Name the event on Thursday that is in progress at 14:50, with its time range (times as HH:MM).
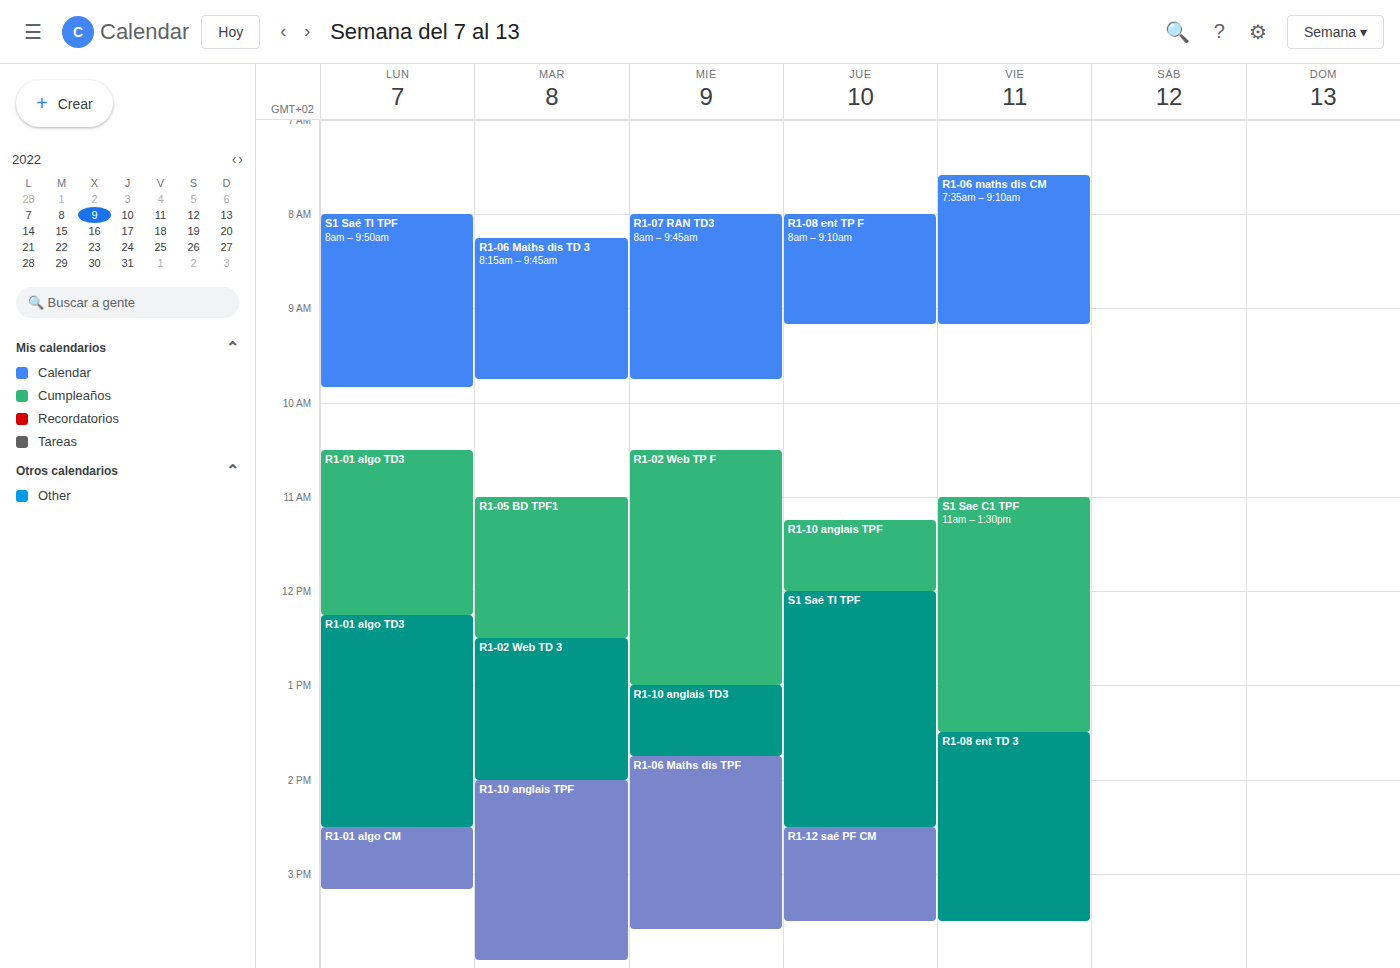
"R1-12 saé PF CM", 14:30 to 15:30